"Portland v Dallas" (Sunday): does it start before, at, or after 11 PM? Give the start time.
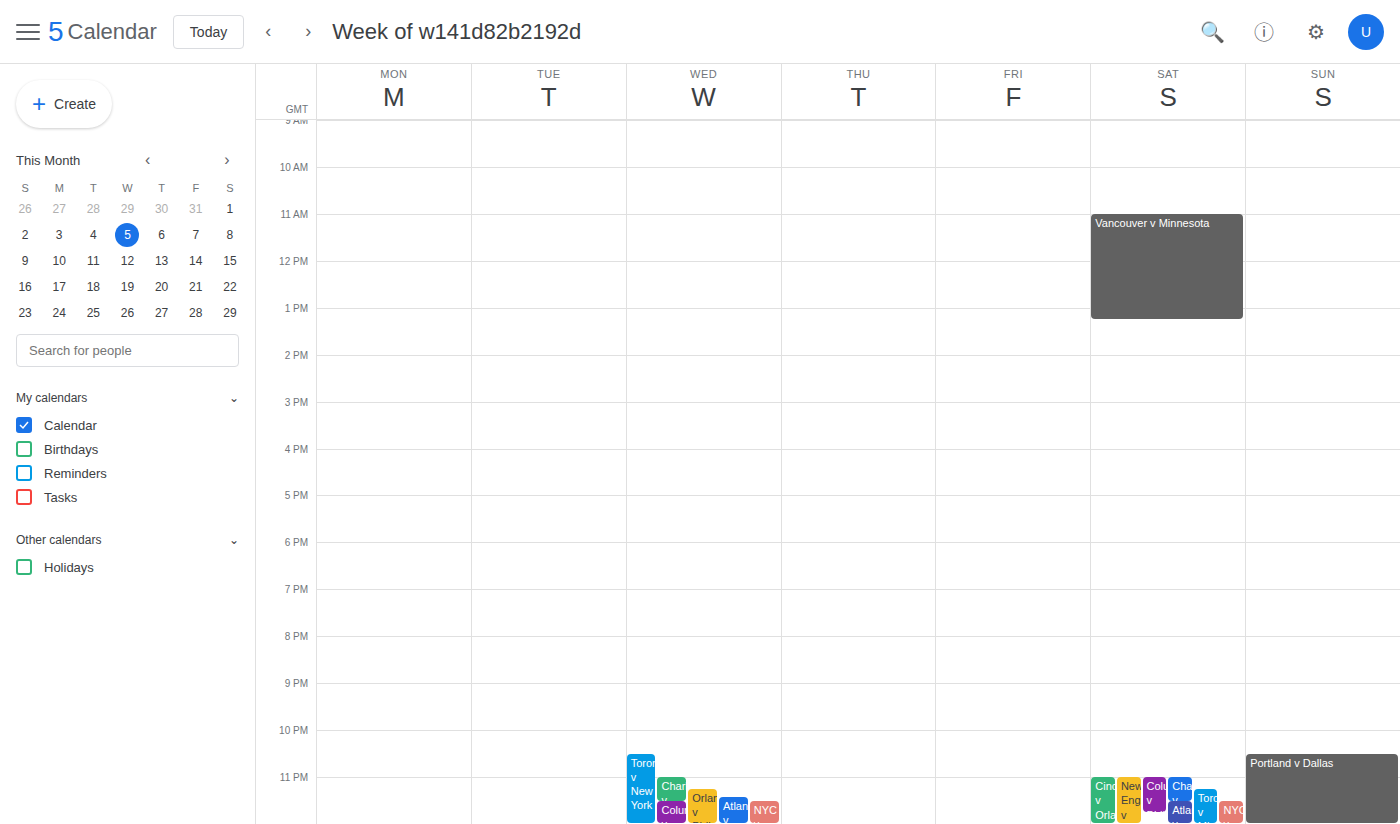
10:30 PM -- before 11 PM, 30 minutes above the 11 PM line.